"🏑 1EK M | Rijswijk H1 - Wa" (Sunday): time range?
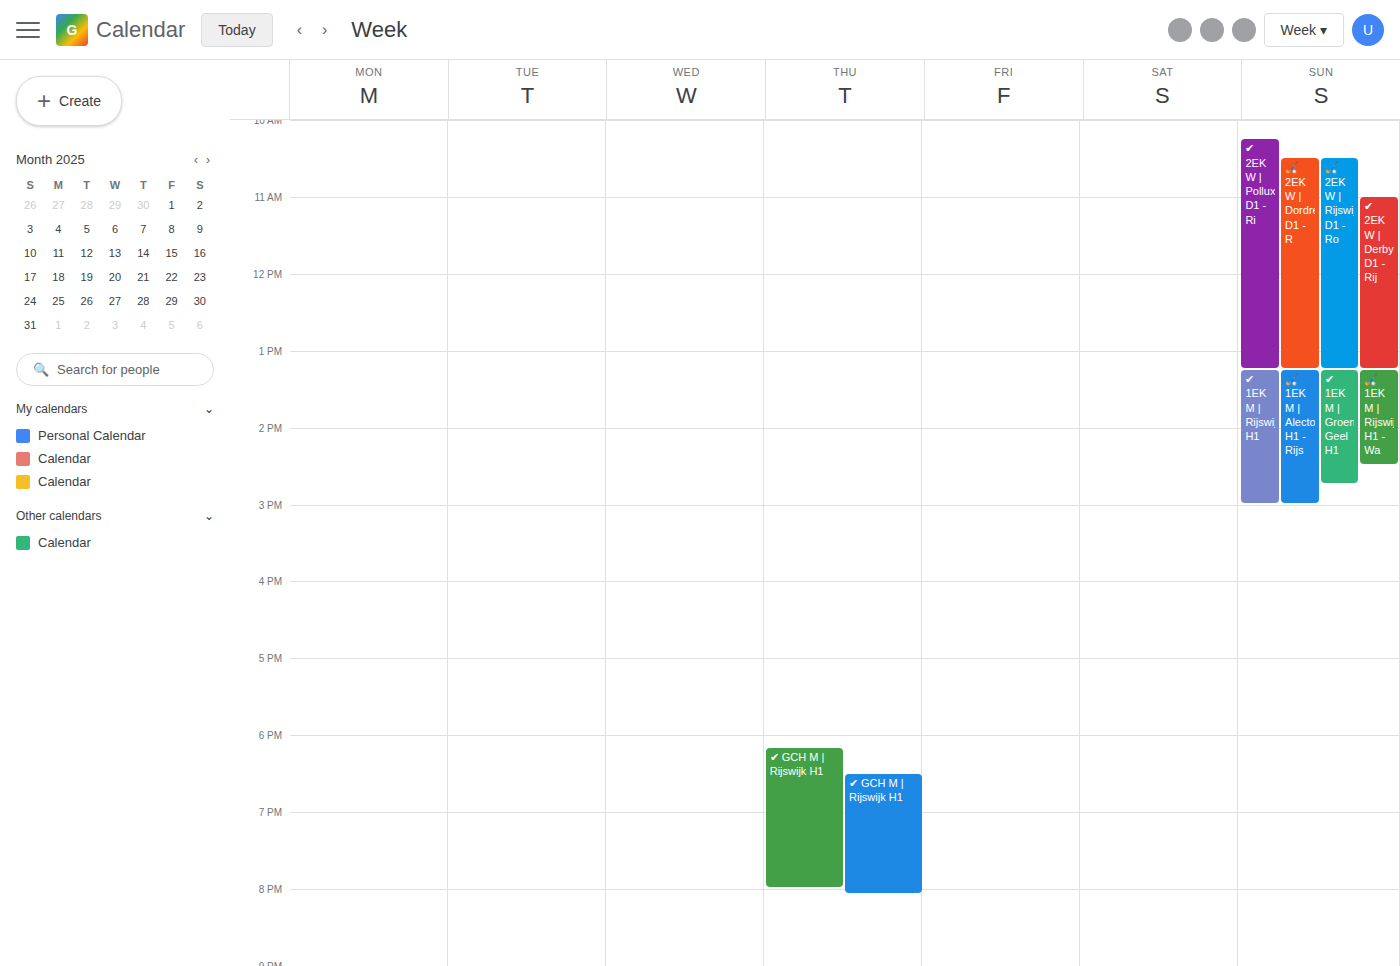
1:15 PM to 2:30 PM